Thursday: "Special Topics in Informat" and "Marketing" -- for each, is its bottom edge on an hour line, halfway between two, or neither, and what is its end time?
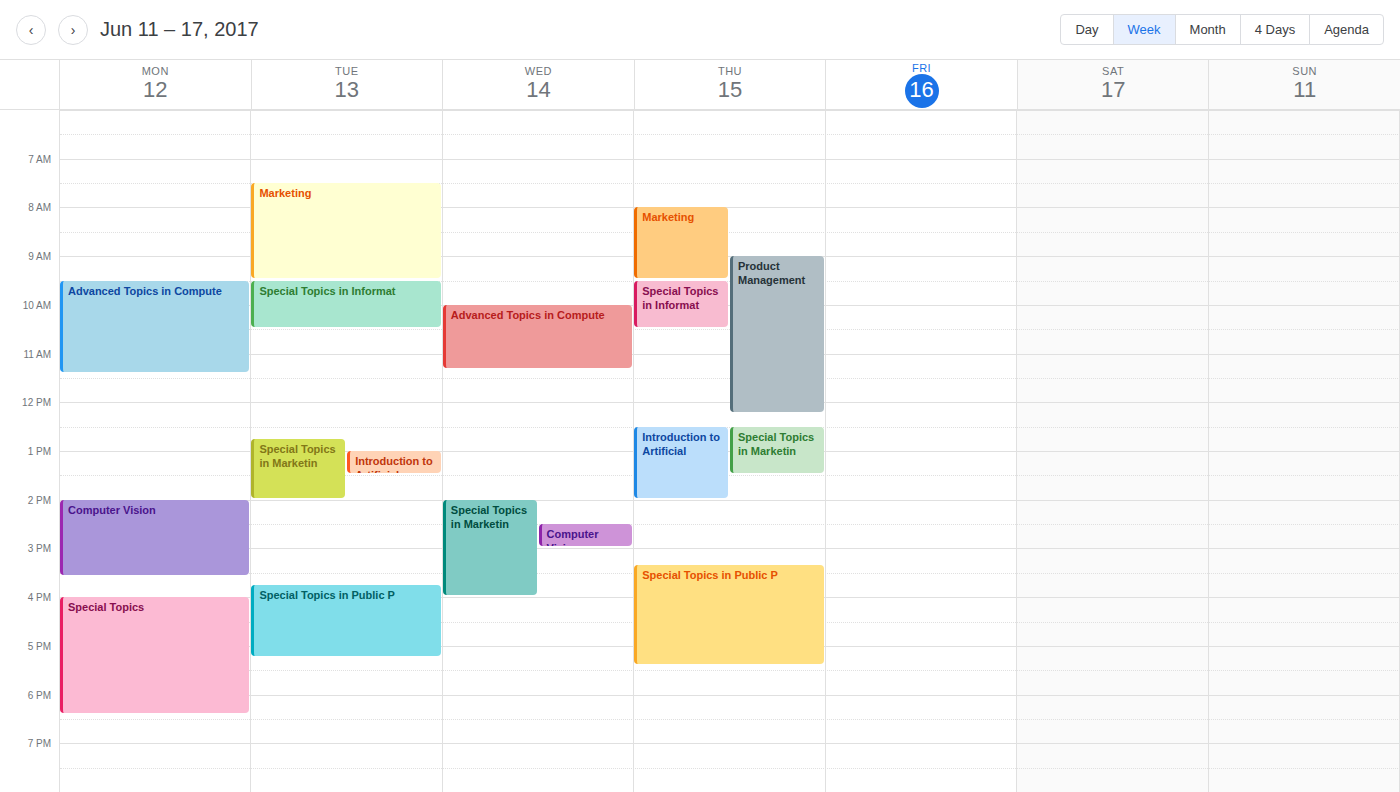
"Special Topics in Informat": 10:30 AM, halfway between the 10 AM and 11 AM lines. "Marketing": 9:30 AM, halfway between the 9 AM and 10 AM lines.